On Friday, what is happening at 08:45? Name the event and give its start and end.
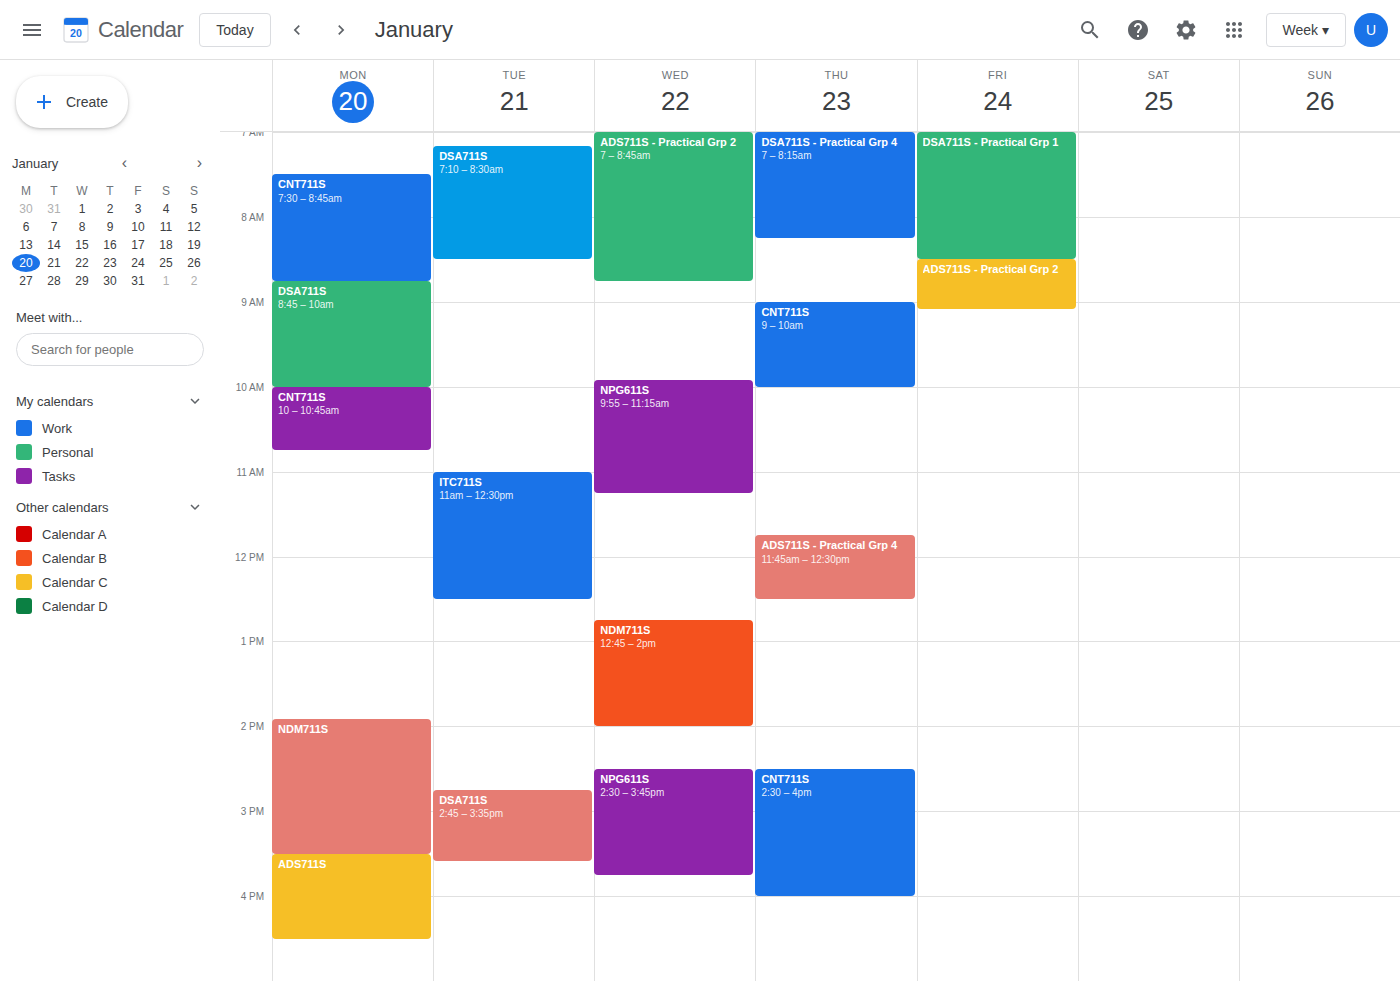
"ADS711S - Practical Grp 2", 08:30 to 09:05